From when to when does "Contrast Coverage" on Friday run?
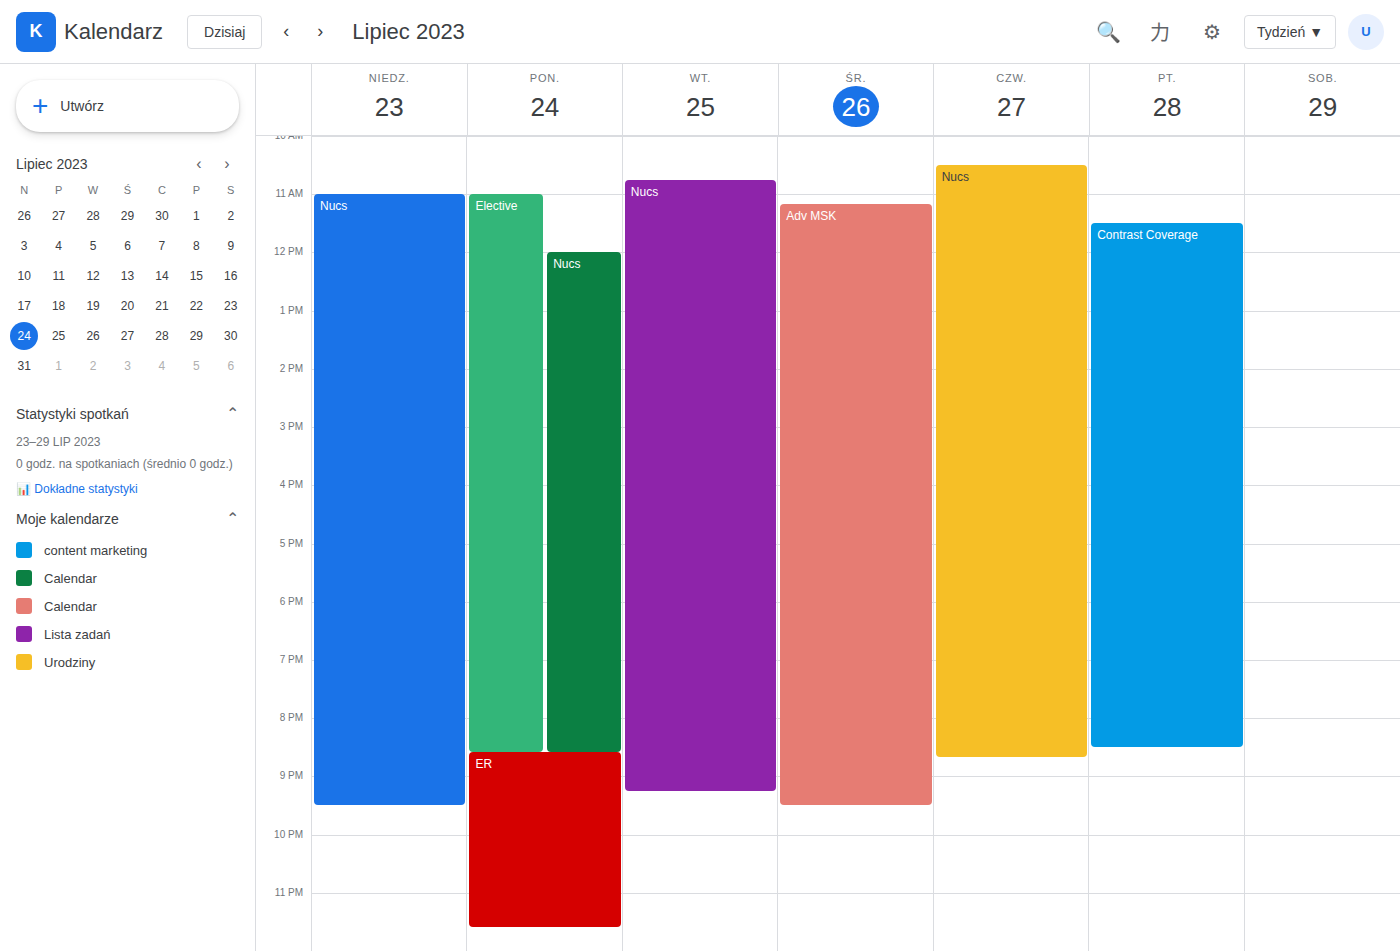
11:30 to 20:30